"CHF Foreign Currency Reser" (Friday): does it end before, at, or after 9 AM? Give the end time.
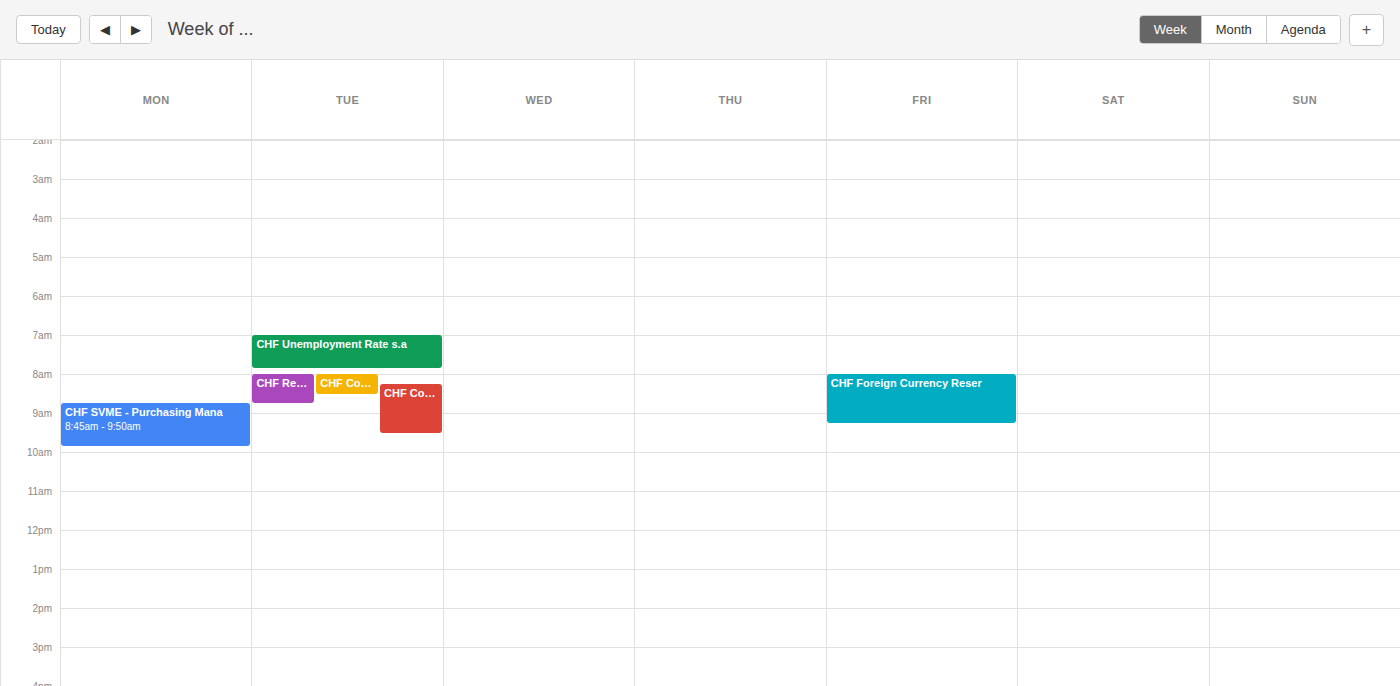
9:15 AM -- after 9 AM, 15 minutes below the 9 AM line.